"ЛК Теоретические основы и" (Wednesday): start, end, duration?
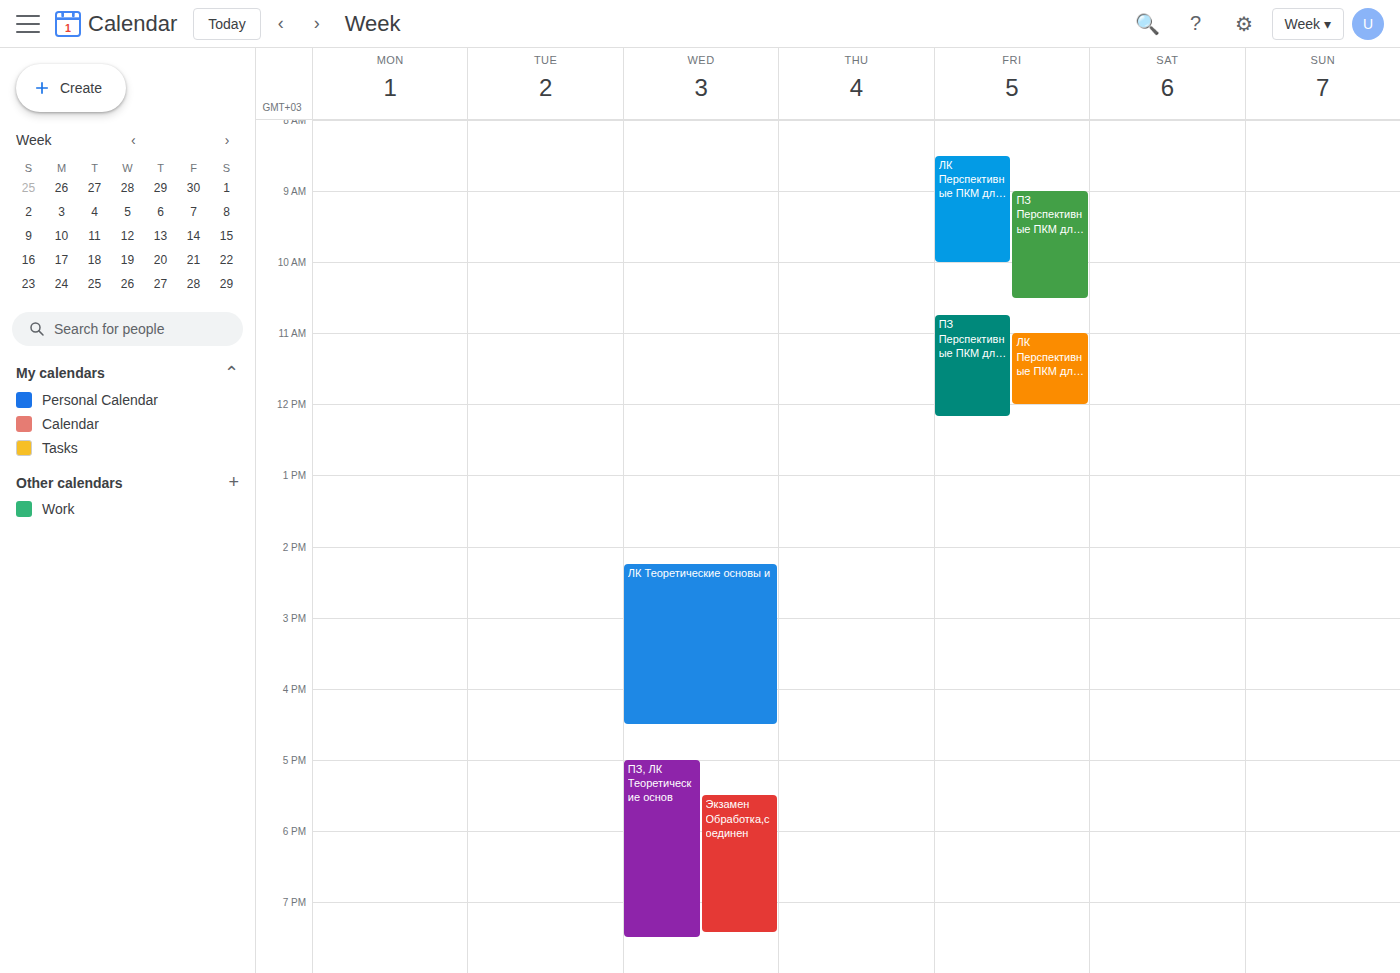
2:15 PM to 4:30 PM, 2 hours 15 minutes